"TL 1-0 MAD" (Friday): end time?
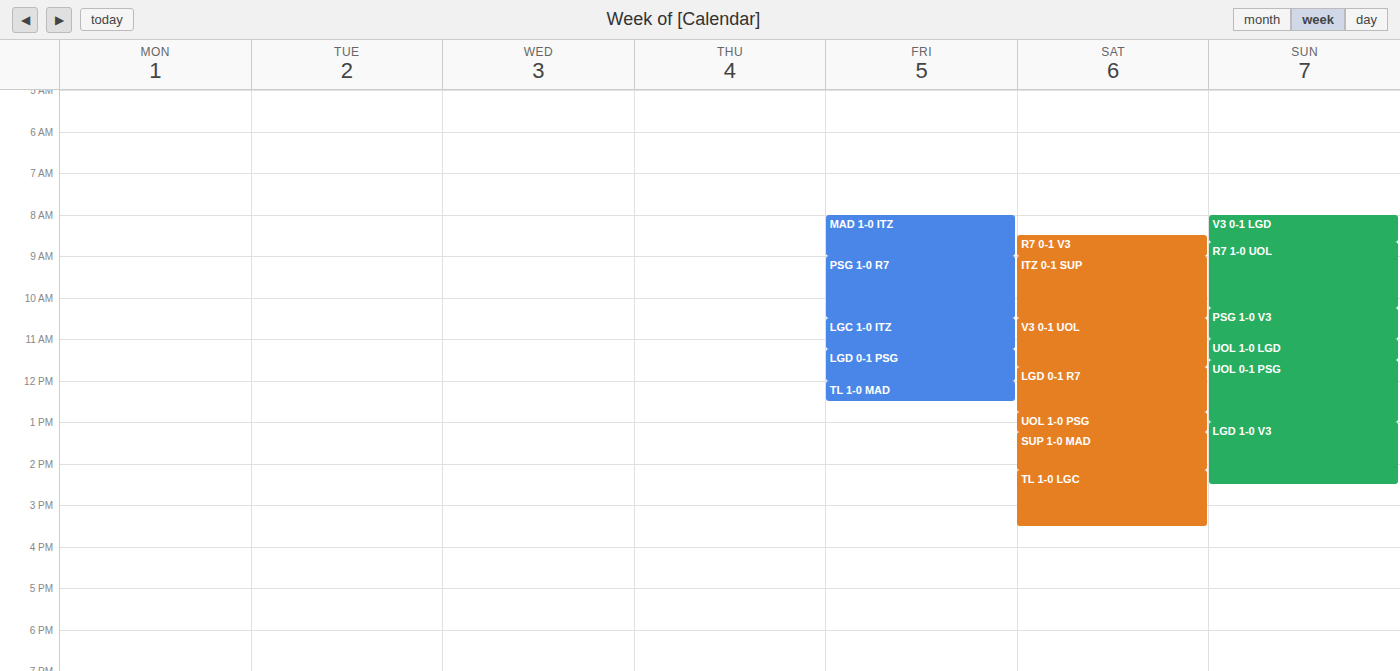
12:30 PM